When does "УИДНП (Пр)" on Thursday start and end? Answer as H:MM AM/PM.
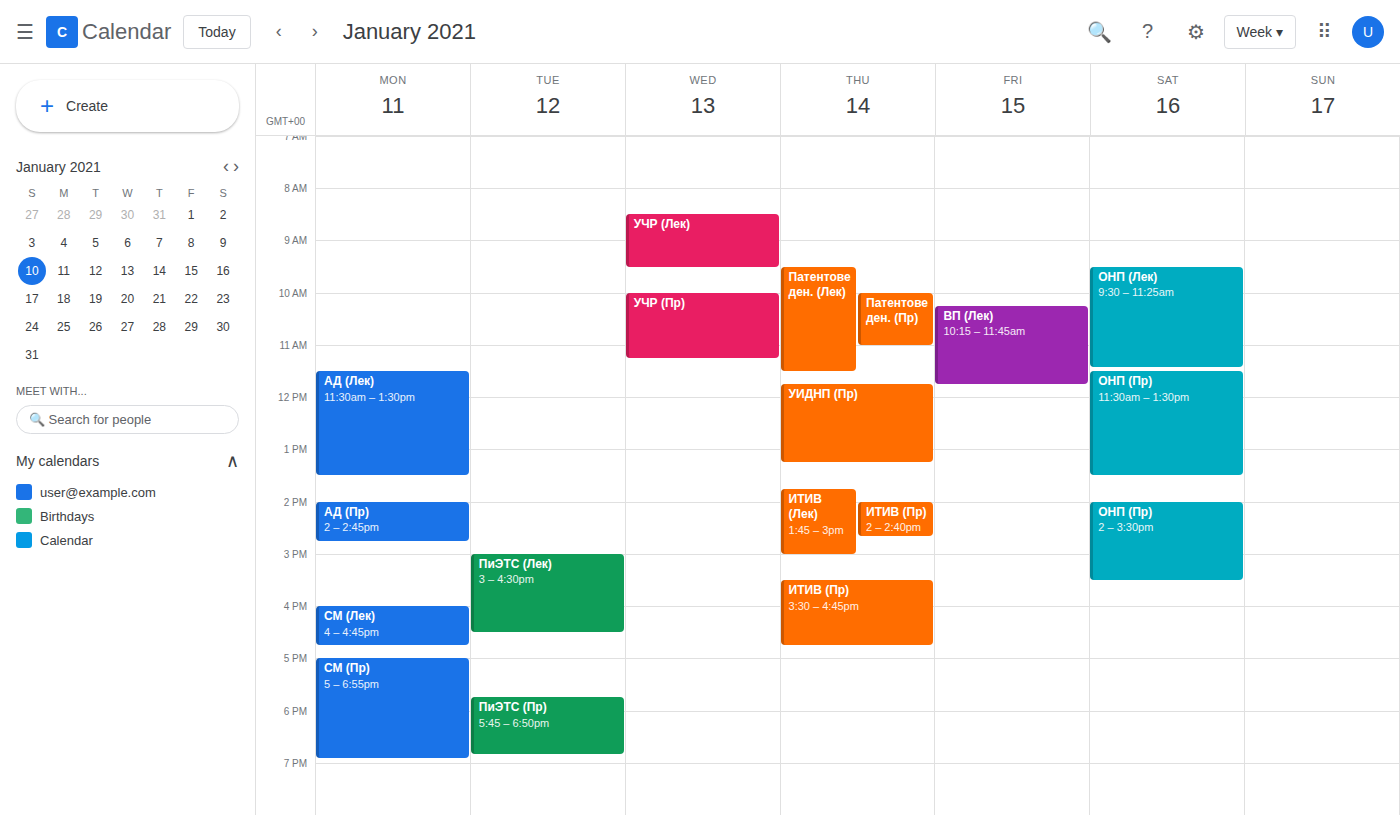
11:45 AM to 1:15 PM